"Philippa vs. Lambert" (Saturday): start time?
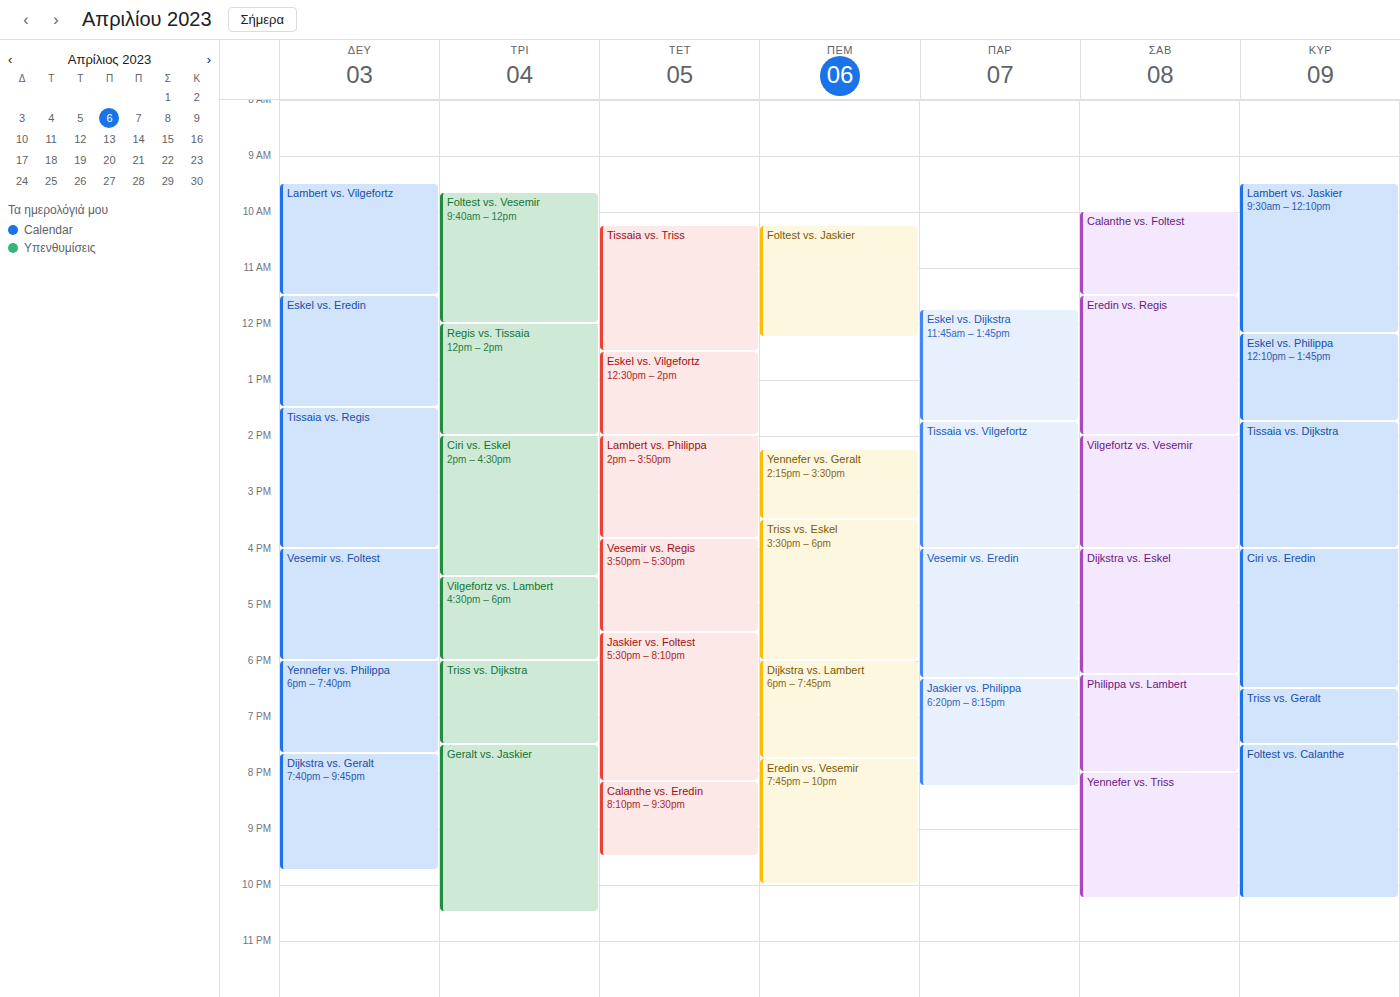
6:15 PM